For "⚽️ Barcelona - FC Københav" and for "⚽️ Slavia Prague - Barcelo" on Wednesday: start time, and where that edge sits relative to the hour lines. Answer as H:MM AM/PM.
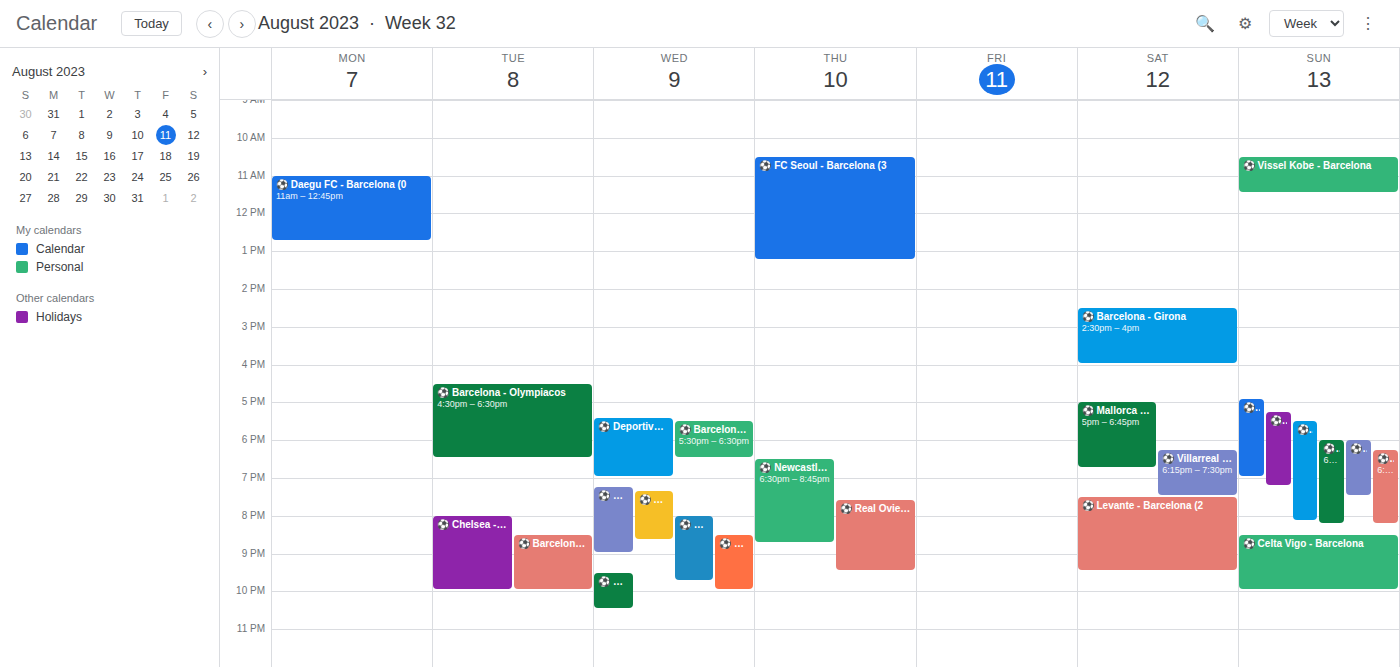
"⚽️ Barcelona - FC Københav": 8:30 PM, halfway between the 8 PM and 9 PM lines. "⚽️ Slavia Prague - Barcelo": 9:30 PM, halfway between the 9 PM and 10 PM lines.